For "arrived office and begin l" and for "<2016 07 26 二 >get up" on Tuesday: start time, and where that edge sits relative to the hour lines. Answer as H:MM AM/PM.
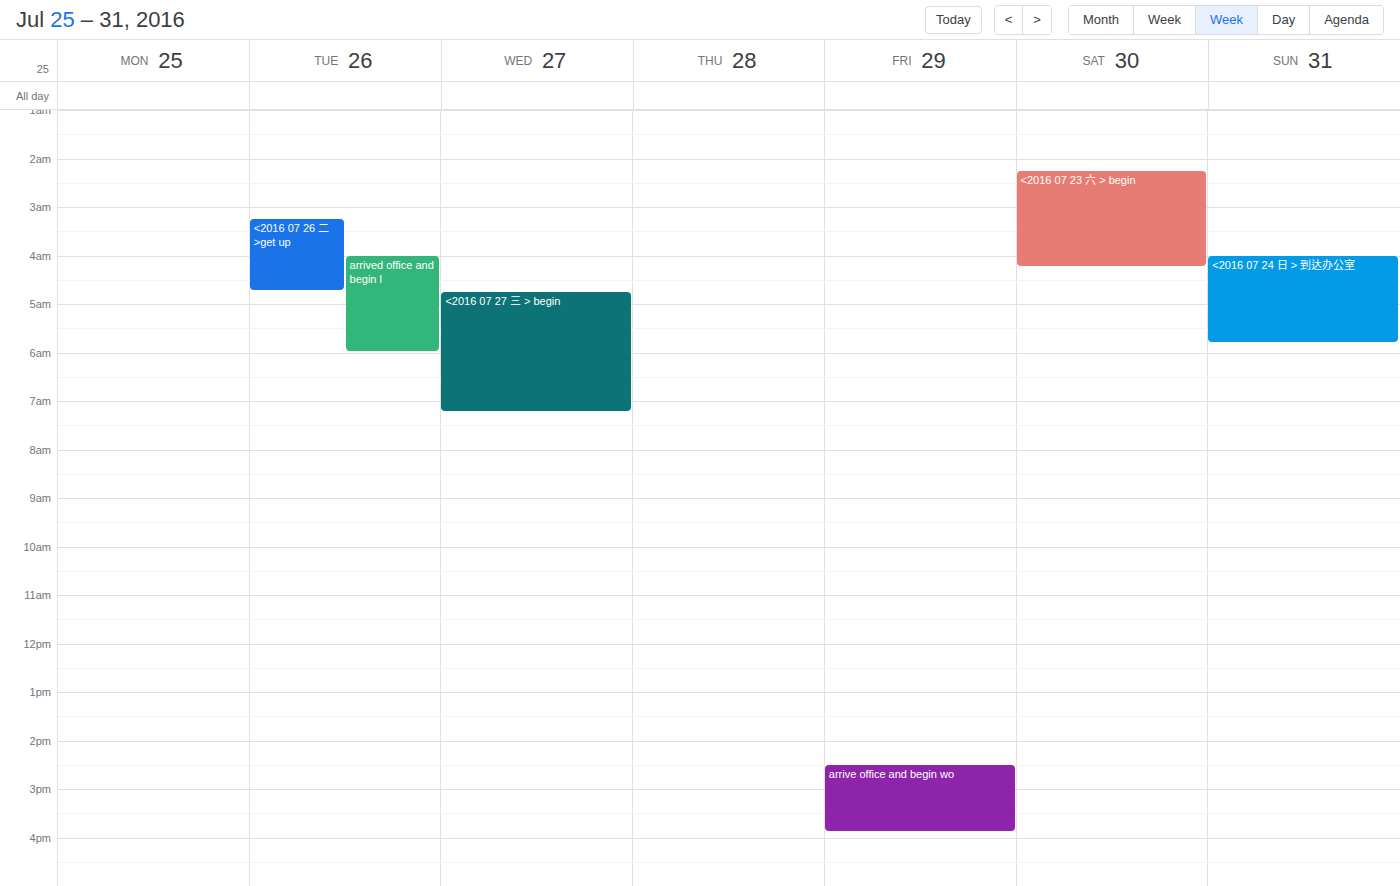
"arrived office and begin l": 4:00 AM, exactly on the 4 AM line. "<2016 07 26 二 >get up": 3:15 AM, neither: a quarter of the way from the 3 AM line to the 4 AM line.